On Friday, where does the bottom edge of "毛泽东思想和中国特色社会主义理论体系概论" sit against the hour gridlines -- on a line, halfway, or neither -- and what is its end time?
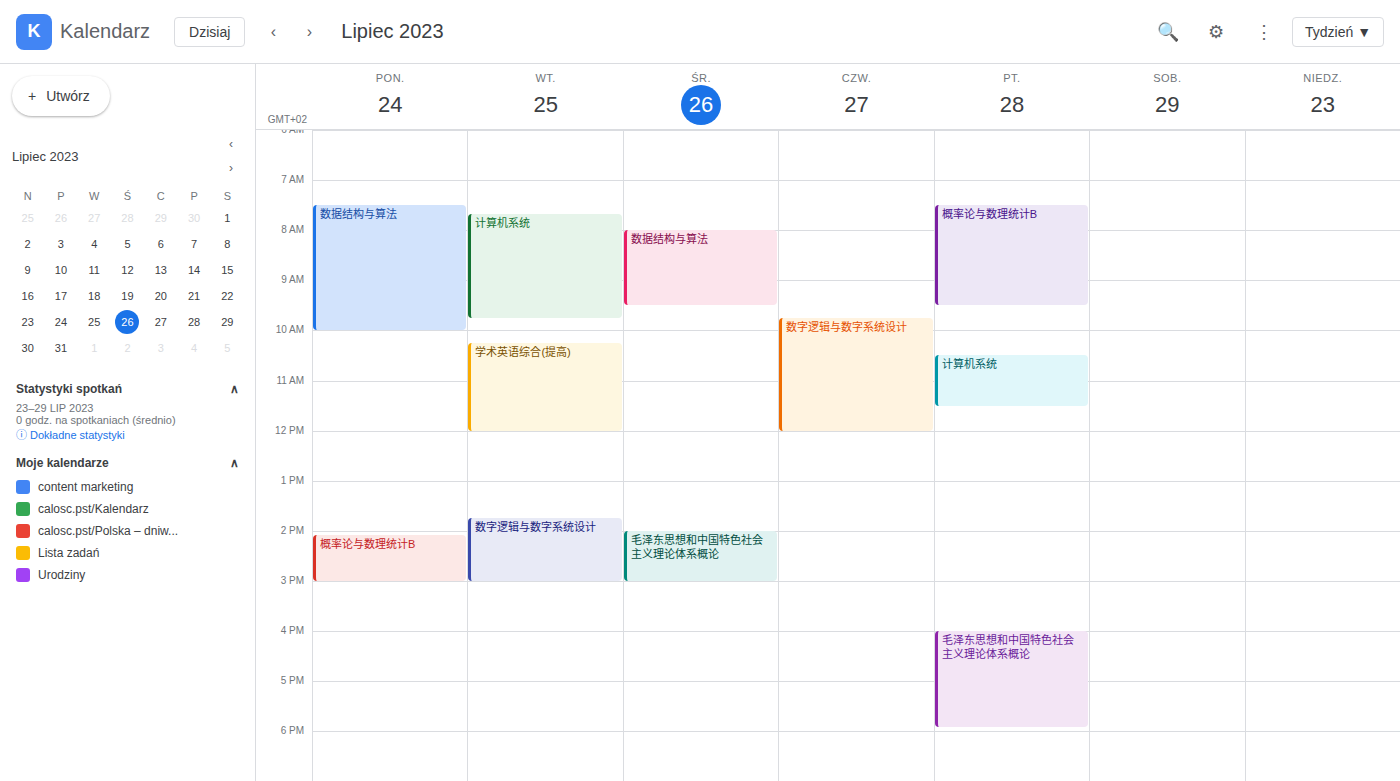
5:55 PM -- neither: 55 minutes below the 5 PM line and 5 minutes above the 6 PM line.